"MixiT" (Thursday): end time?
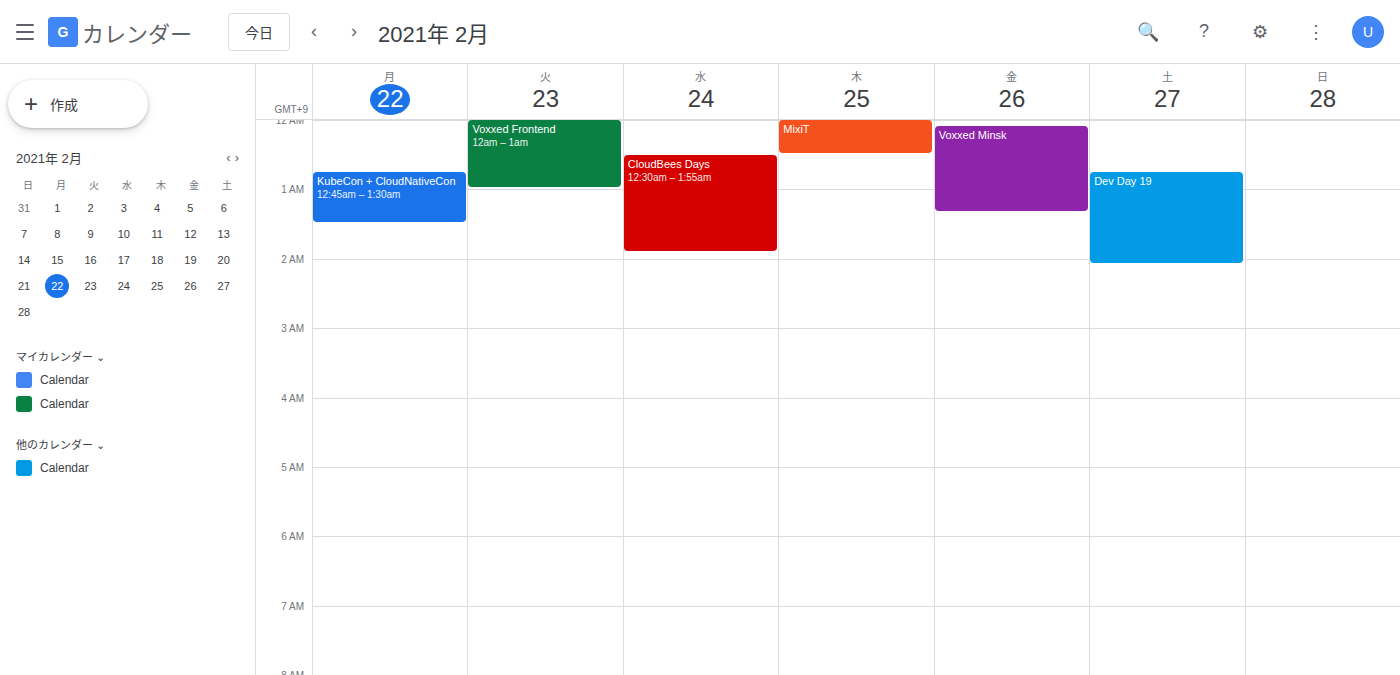
00:30